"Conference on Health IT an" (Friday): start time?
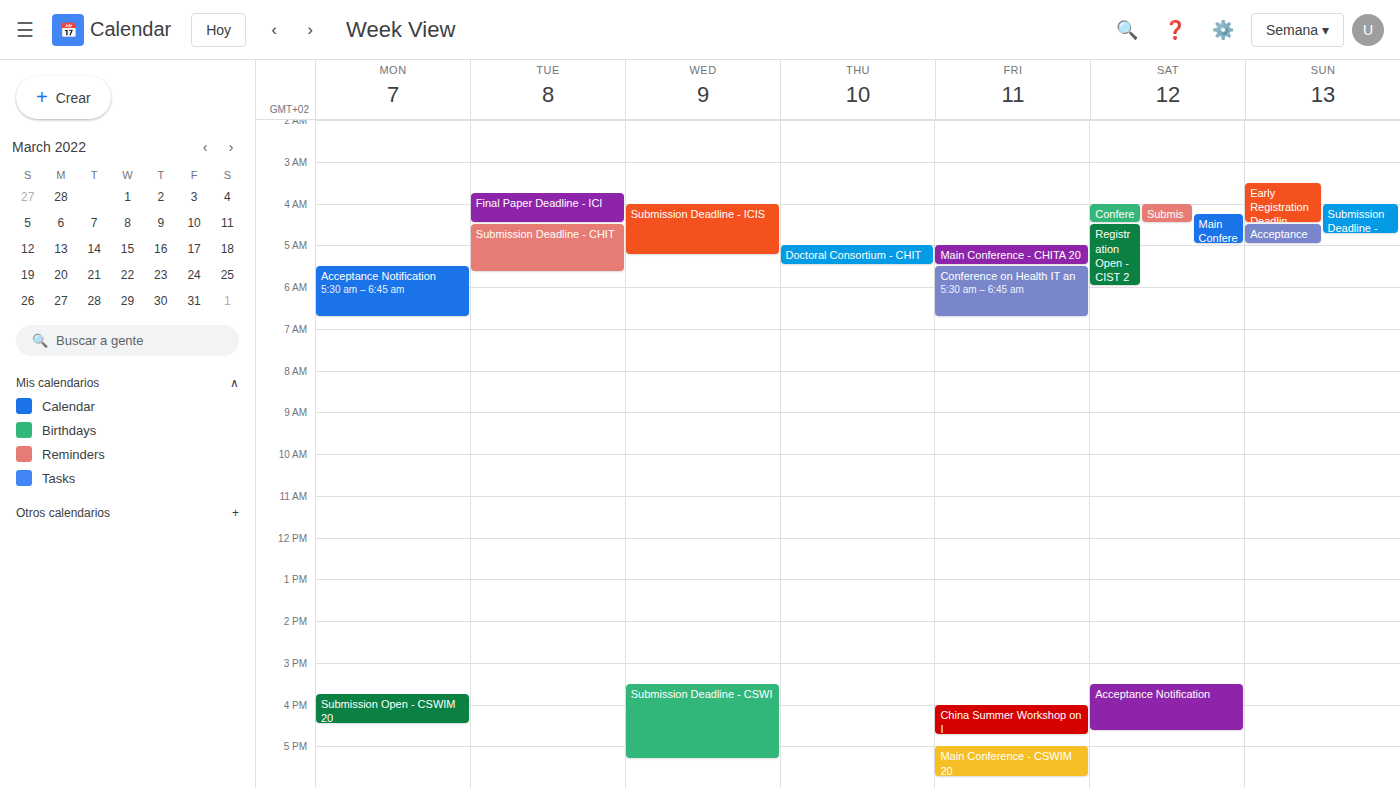
5:30 AM